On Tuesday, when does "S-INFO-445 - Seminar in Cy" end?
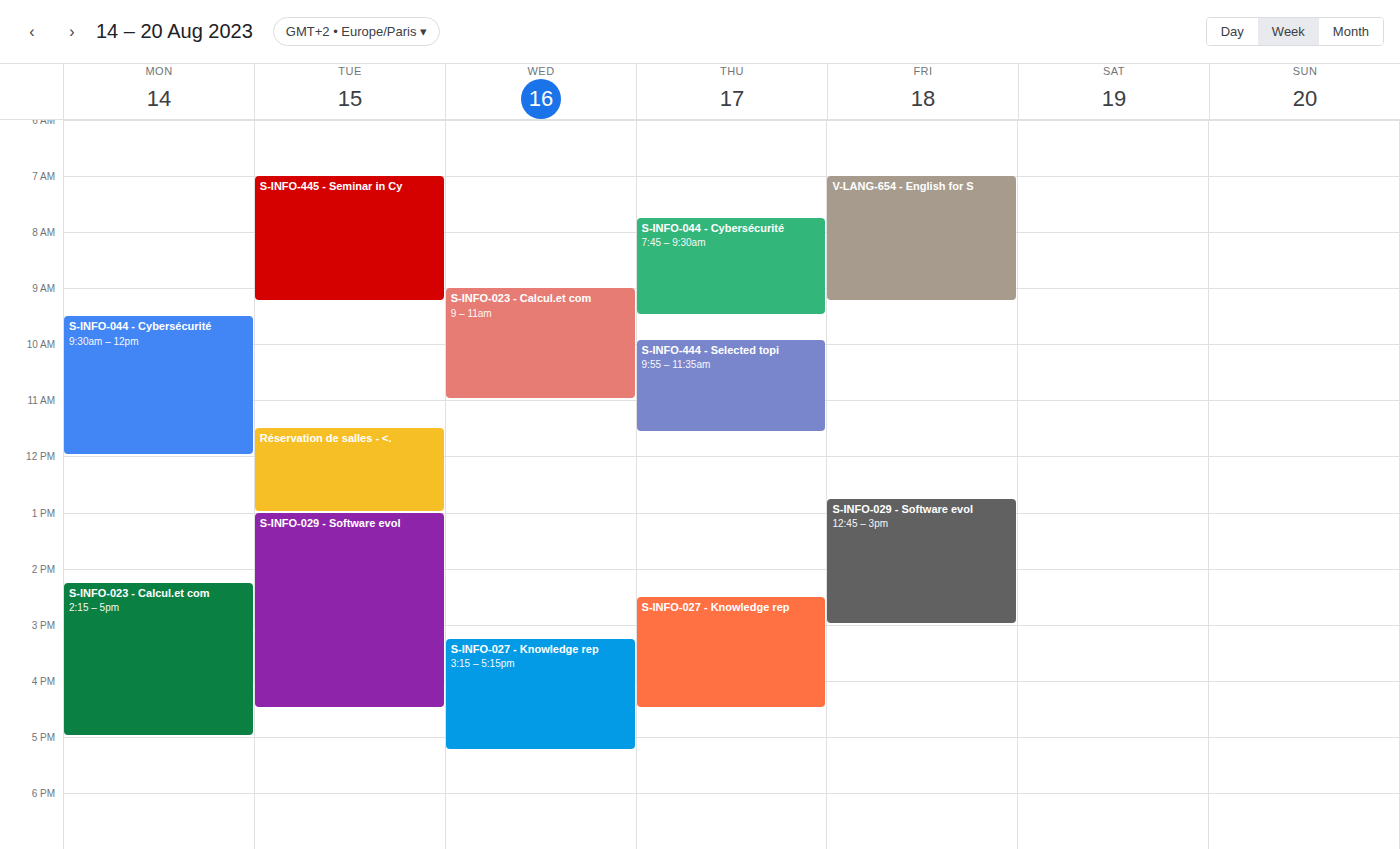
9:15 AM